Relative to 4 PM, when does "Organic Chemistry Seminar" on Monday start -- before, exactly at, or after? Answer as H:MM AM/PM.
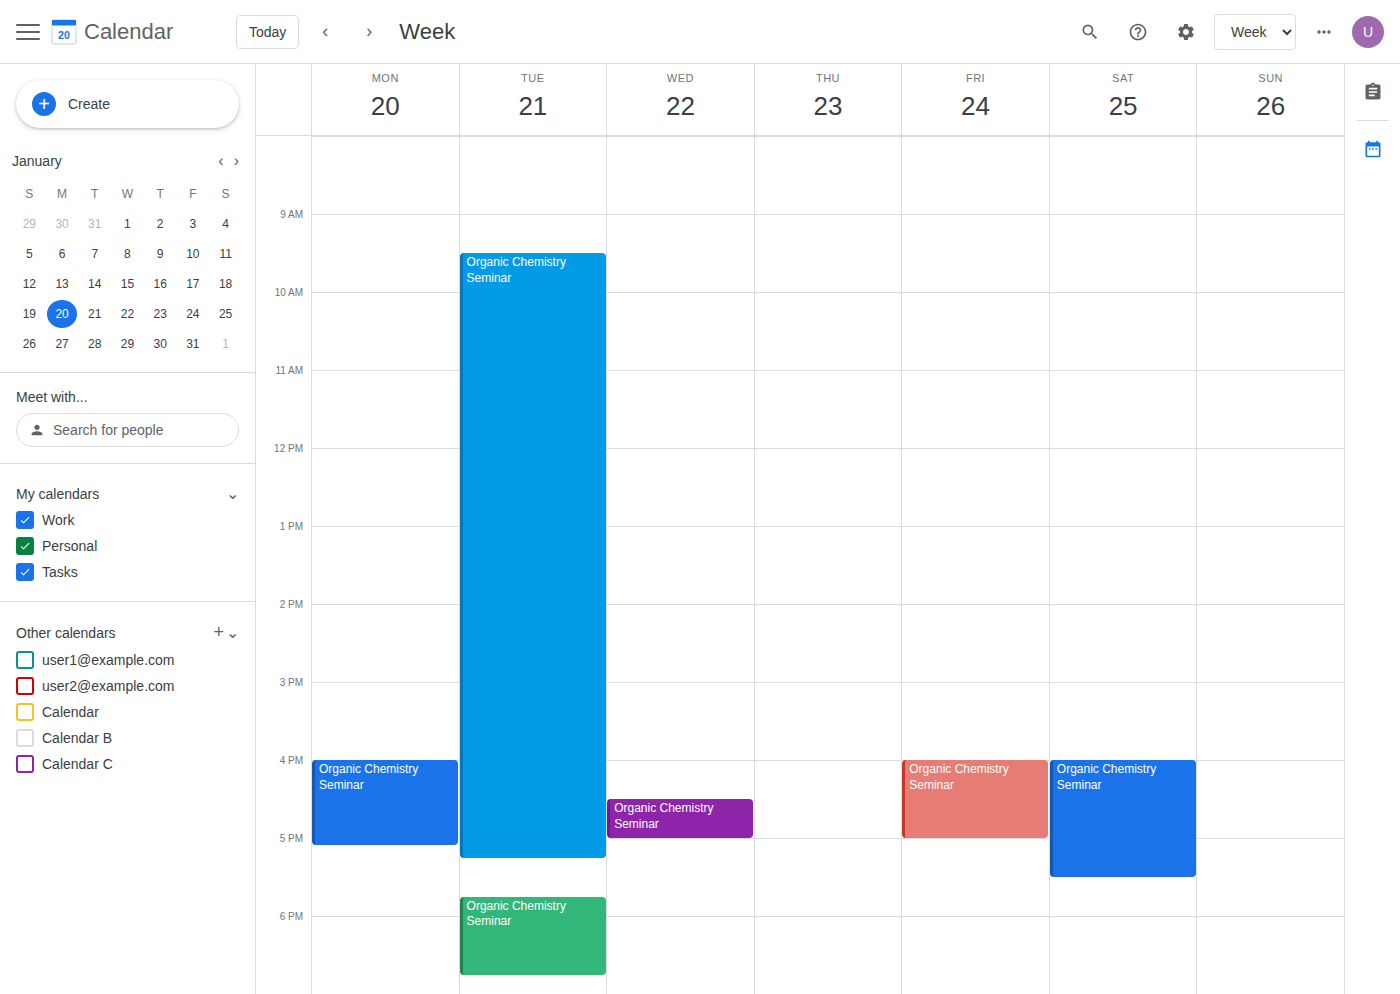
4:00 PM -- exactly at 4 PM, on the 4 PM line.